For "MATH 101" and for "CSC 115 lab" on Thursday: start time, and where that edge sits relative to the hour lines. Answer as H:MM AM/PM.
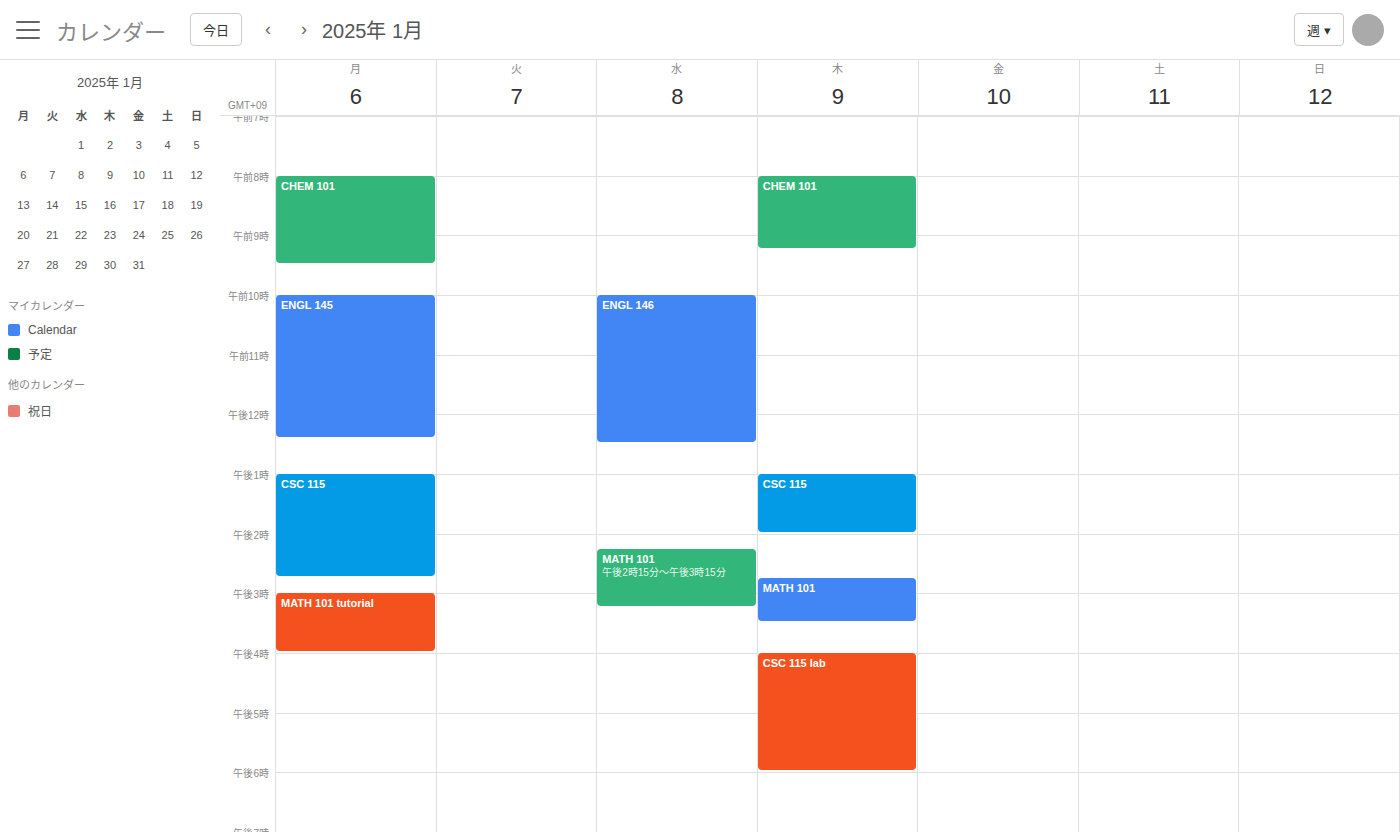
"MATH 101": 2:45 PM, neither: three quarters of the way from the 2 PM line to the 3 PM line. "CSC 115 lab": 4:00 PM, exactly on the 4 PM line.